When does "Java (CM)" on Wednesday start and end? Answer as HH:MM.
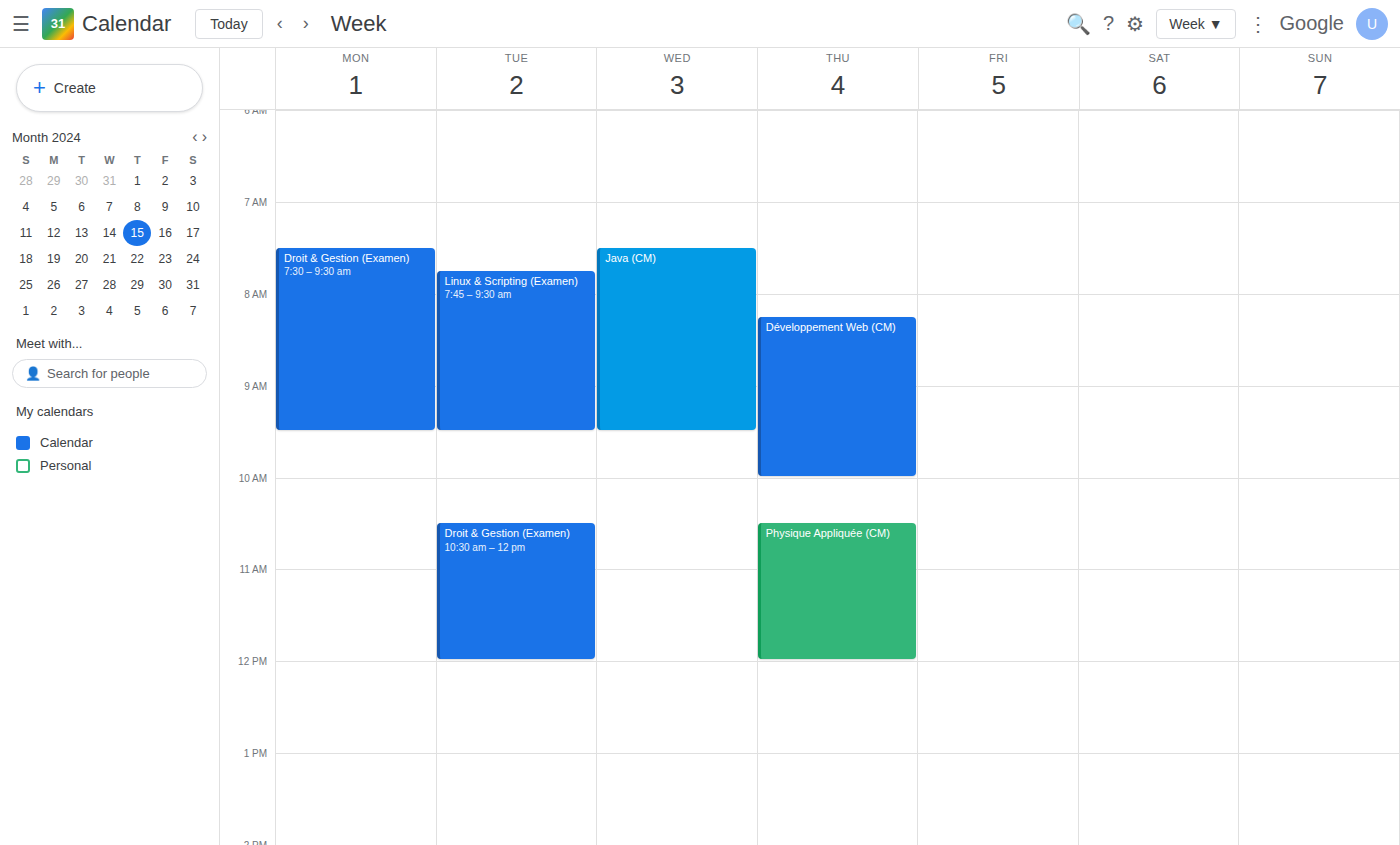
07:30 to 09:30